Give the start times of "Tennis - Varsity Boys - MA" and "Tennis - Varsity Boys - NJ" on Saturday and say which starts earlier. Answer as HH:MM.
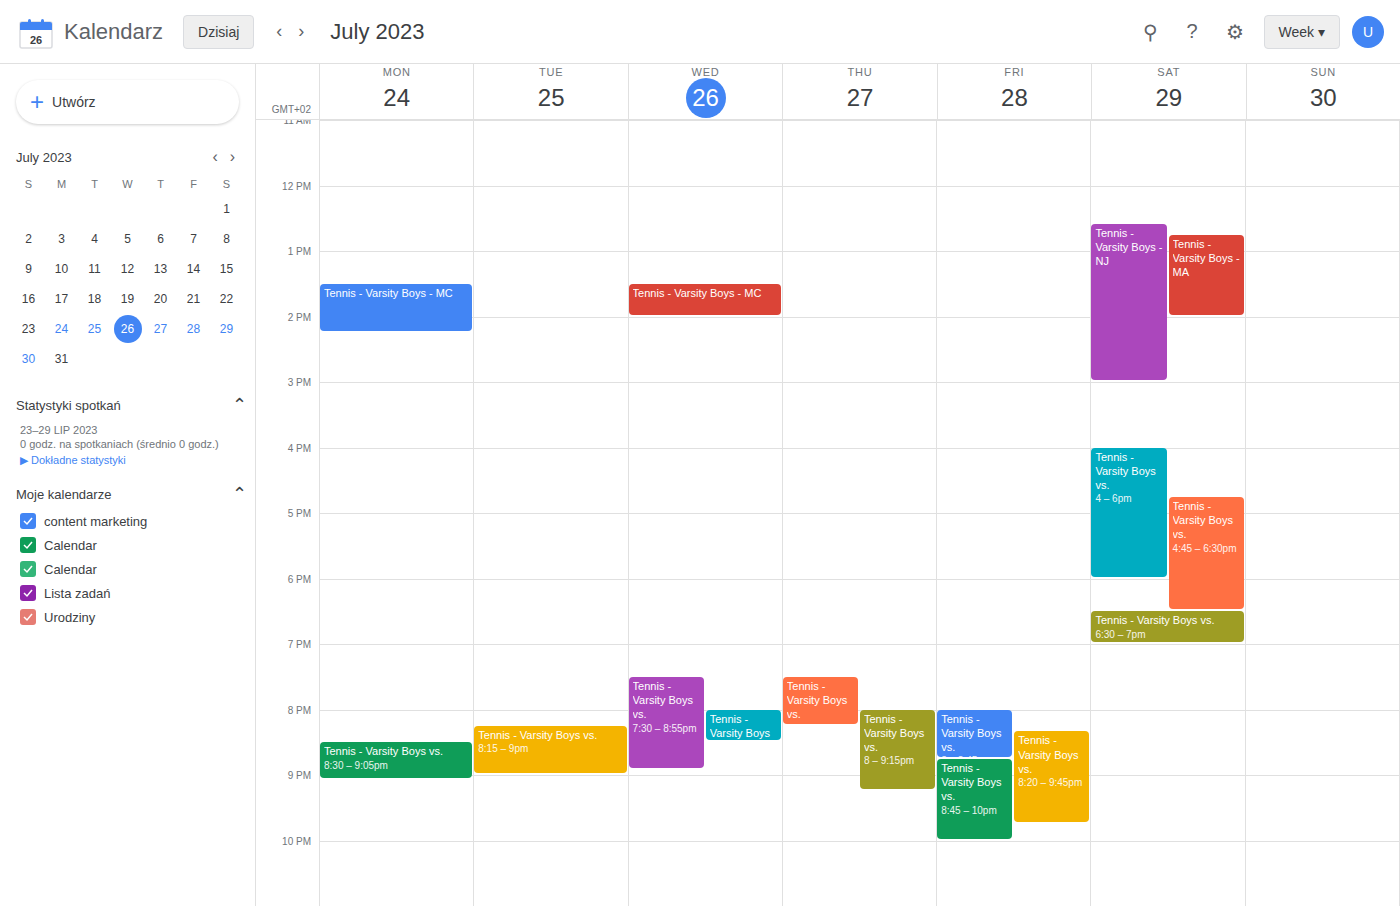
"Tennis - Varsity Boys - NJ" 12:35; "Tennis - Varsity Boys - MA" 12:45.